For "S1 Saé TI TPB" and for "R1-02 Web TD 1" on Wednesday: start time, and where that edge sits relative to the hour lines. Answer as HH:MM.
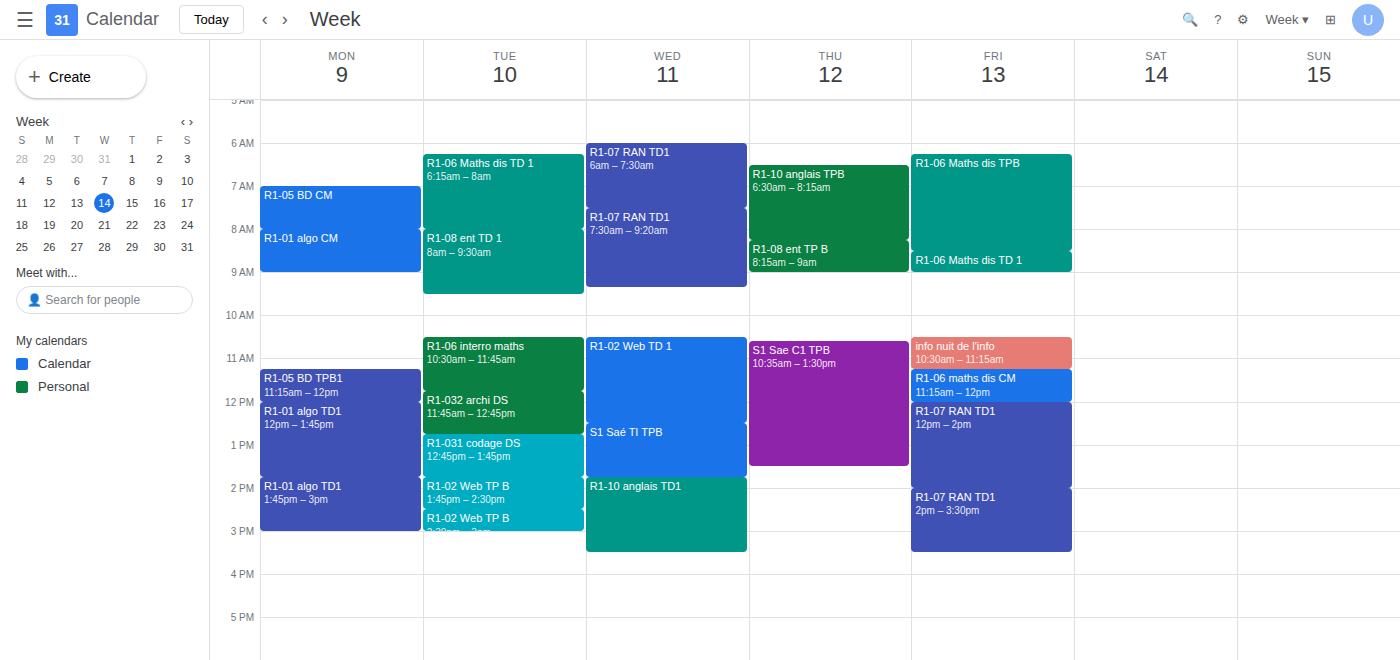
"S1 Saé TI TPB": 12:30, halfway between the 12:00 and 13:00 lines. "R1-02 Web TD 1": 10:30, halfway between the 10:00 and 11:00 lines.